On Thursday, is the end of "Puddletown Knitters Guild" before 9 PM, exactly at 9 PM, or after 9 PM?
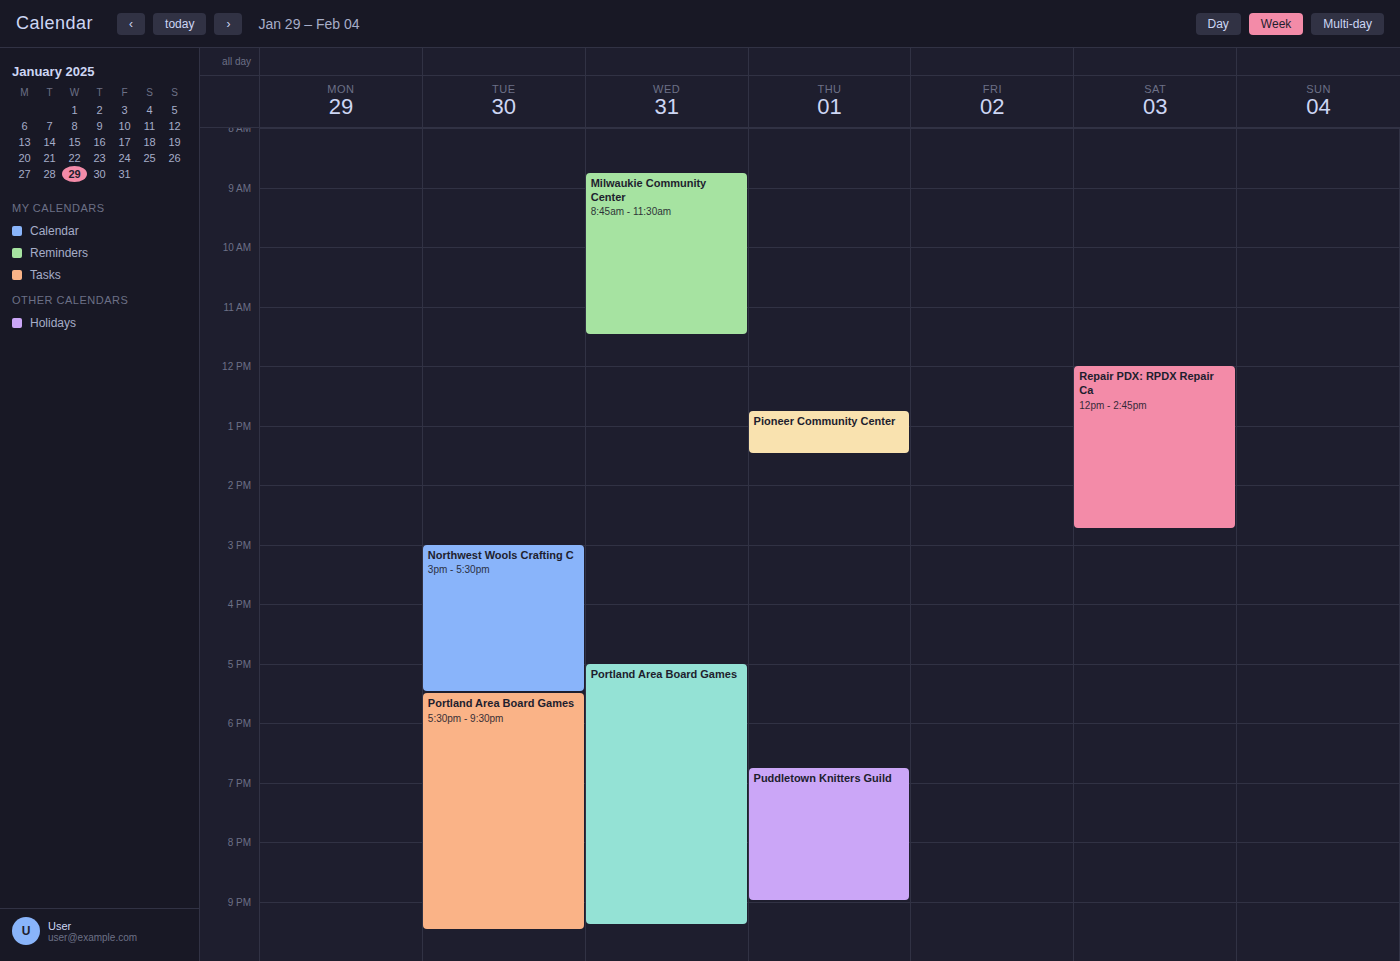
9:00 PM -- exactly at 9 PM, on the 9 PM line.